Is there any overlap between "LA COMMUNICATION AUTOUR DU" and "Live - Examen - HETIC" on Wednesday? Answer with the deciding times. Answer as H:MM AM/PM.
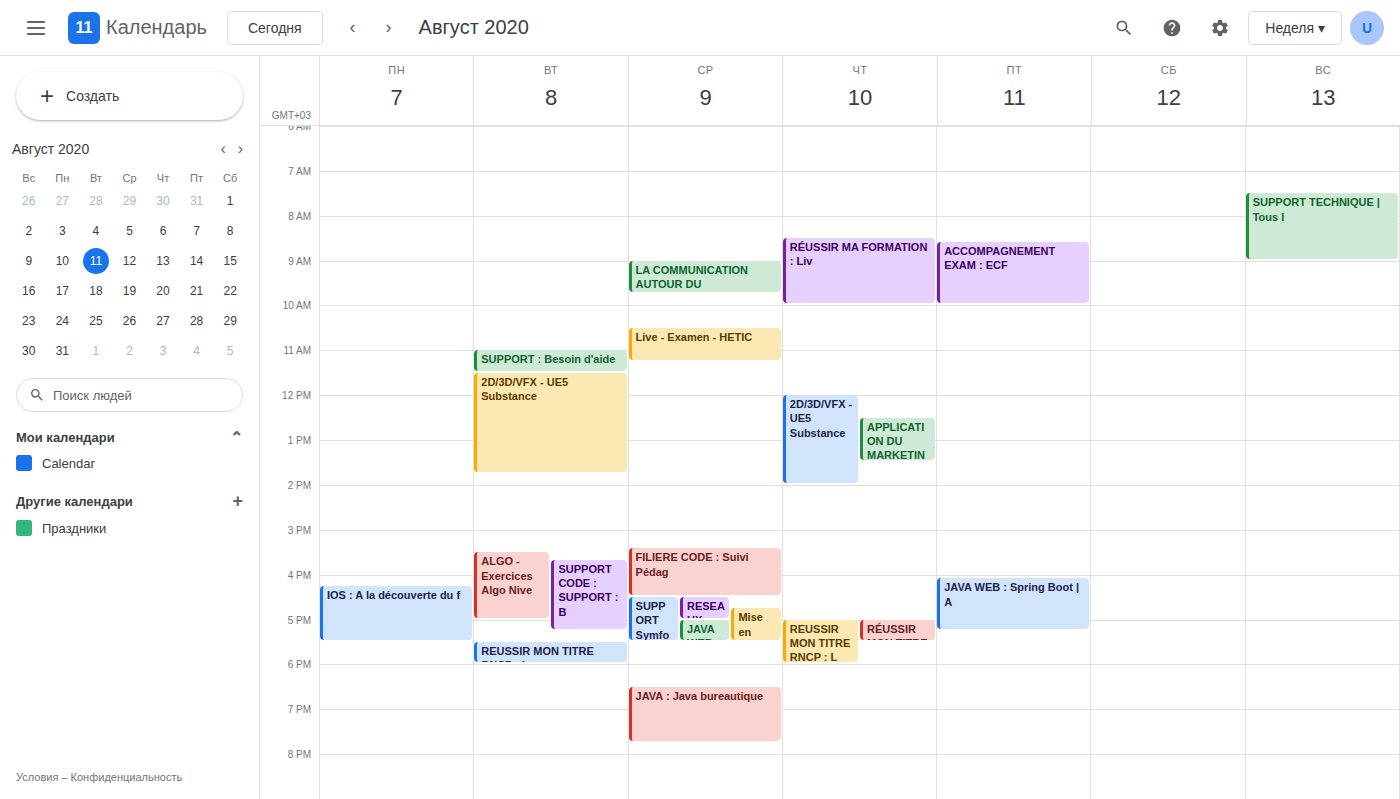
"LA COMMUNICATION AUTOUR DU" ends at 9:45 AM and "Live - Examen - HETIC" starts at 10:30 AM -- no overlap.